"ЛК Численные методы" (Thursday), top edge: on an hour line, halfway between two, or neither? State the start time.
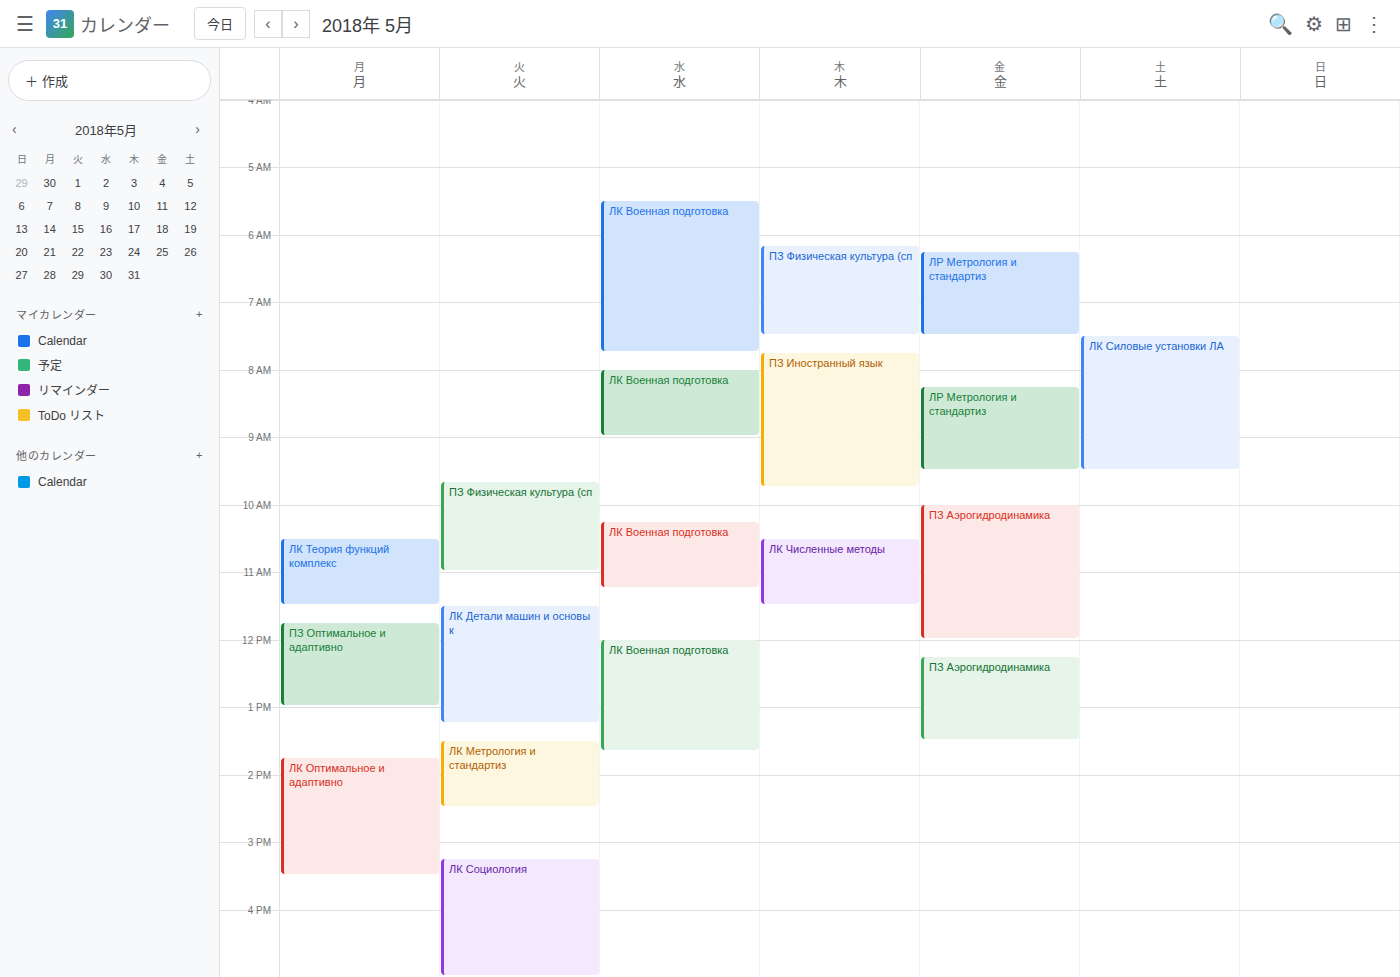
10:30 -- halfway between the 10:00 and 11:00 lines.